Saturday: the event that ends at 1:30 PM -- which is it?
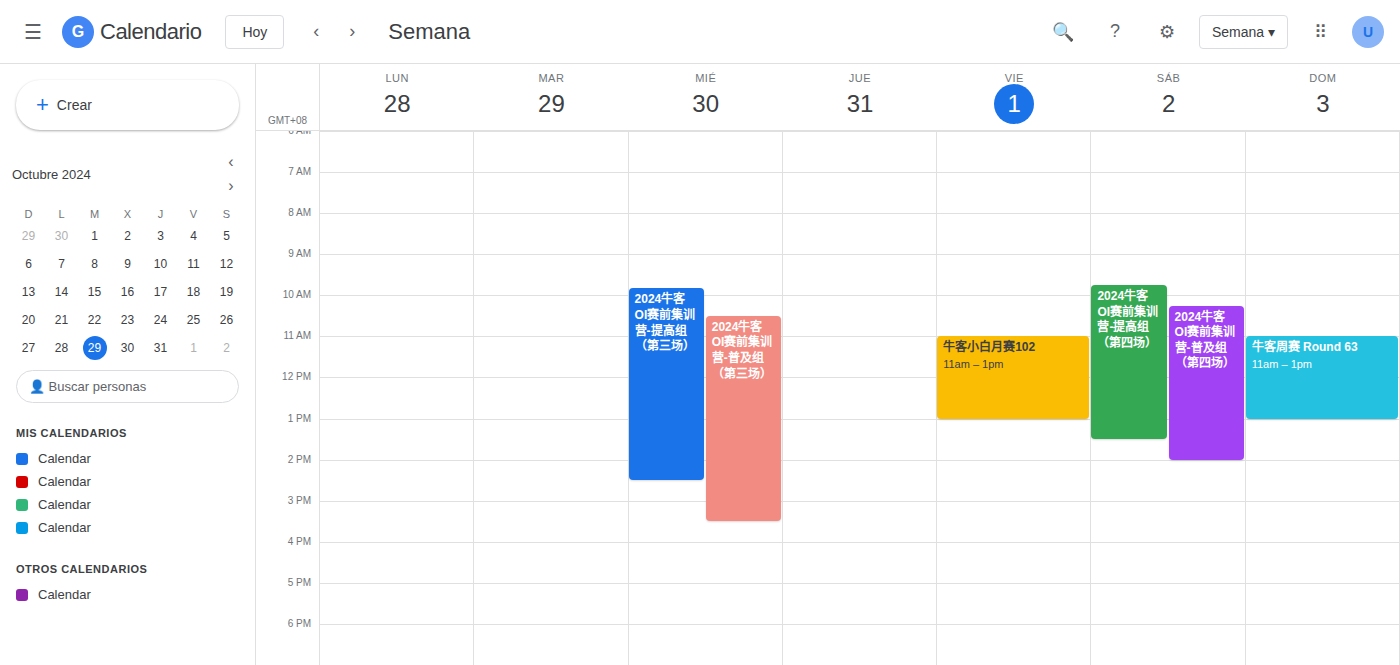
"2024牛客OI赛前集训营-提高组（第四场）"